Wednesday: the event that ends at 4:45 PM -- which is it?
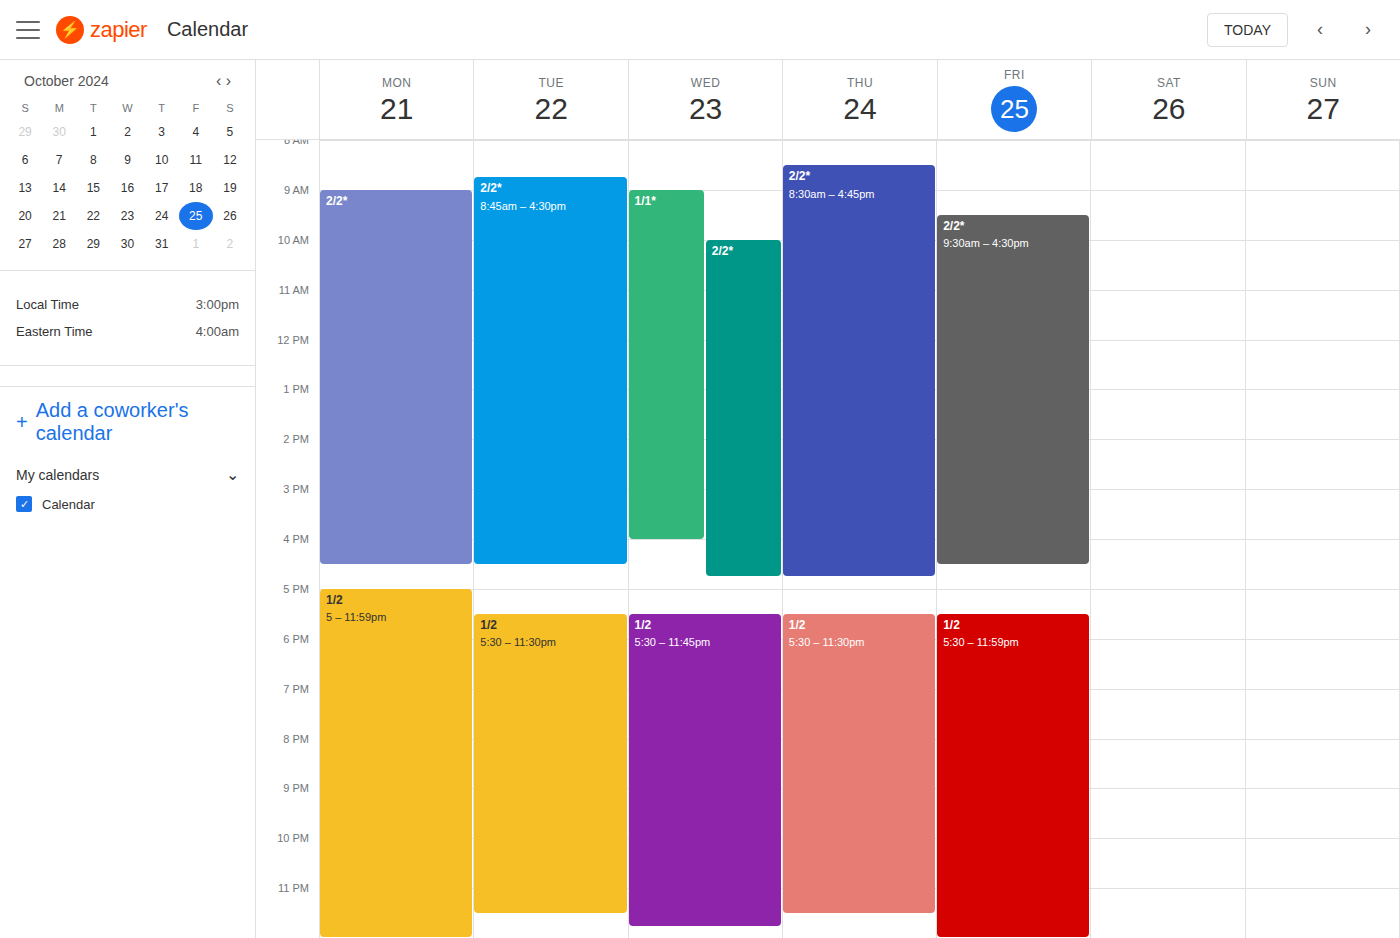
"2/2*"